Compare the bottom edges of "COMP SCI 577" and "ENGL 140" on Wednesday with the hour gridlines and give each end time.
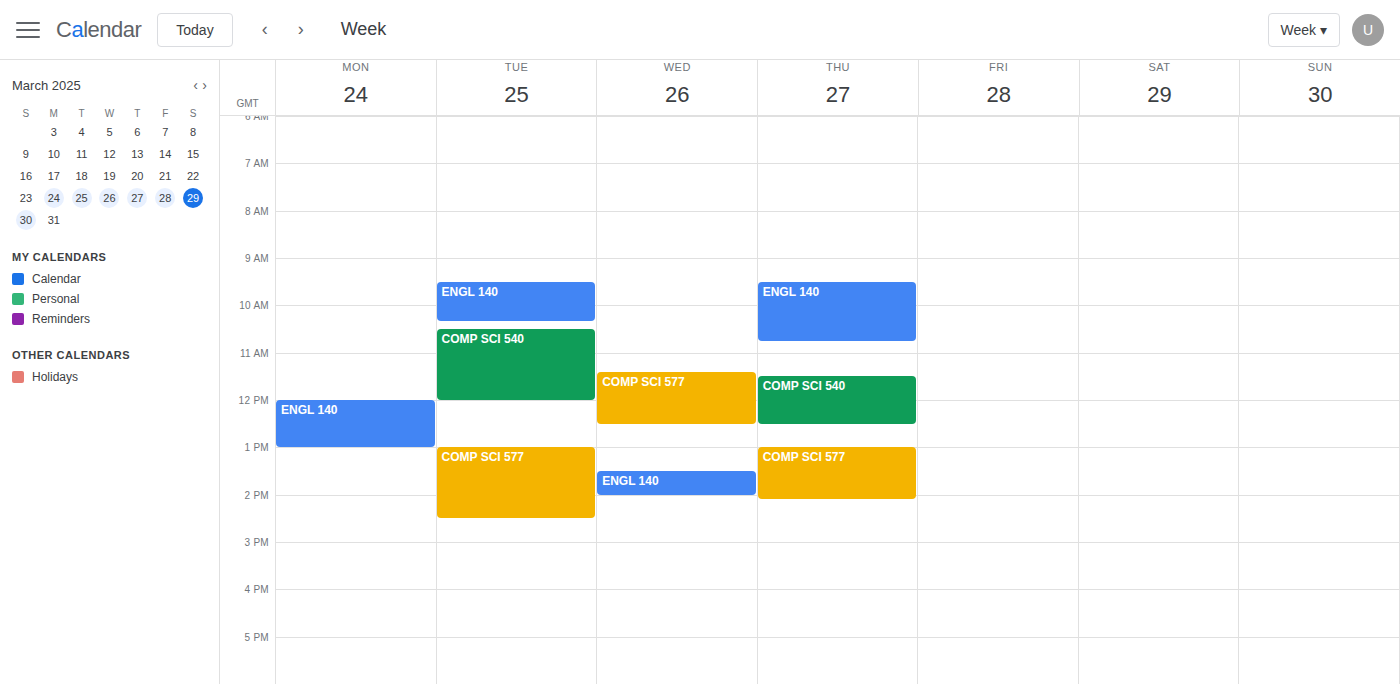
"COMP SCI 577": 12:30, halfway between the 12:00 and 13:00 lines. "ENGL 140": 14:00, exactly on the 14:00 line.